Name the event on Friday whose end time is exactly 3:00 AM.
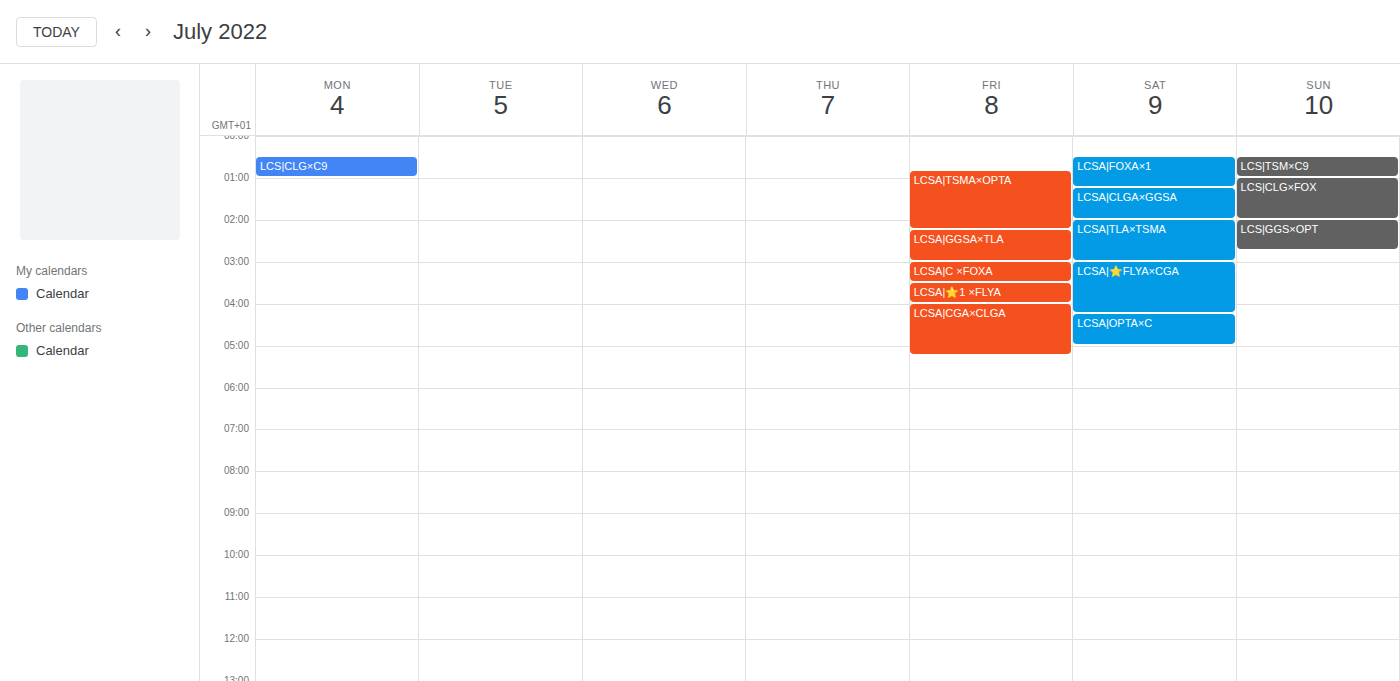
"LCSA|GGSA×TLA"